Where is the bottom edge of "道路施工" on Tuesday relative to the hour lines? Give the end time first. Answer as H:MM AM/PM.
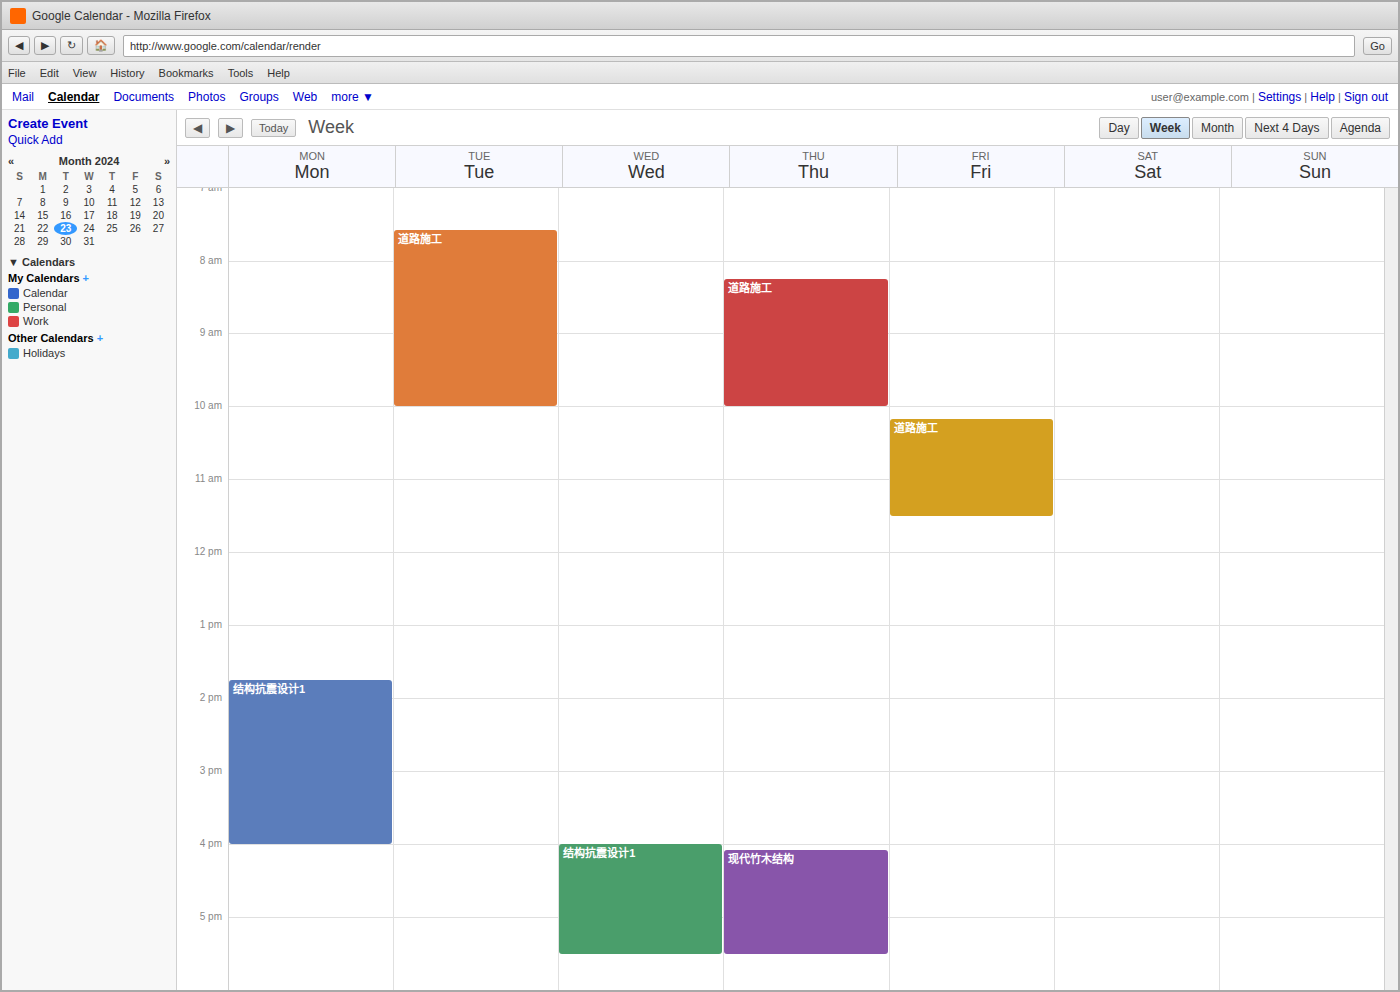
10:00 AM -- exactly on the 10 AM line.